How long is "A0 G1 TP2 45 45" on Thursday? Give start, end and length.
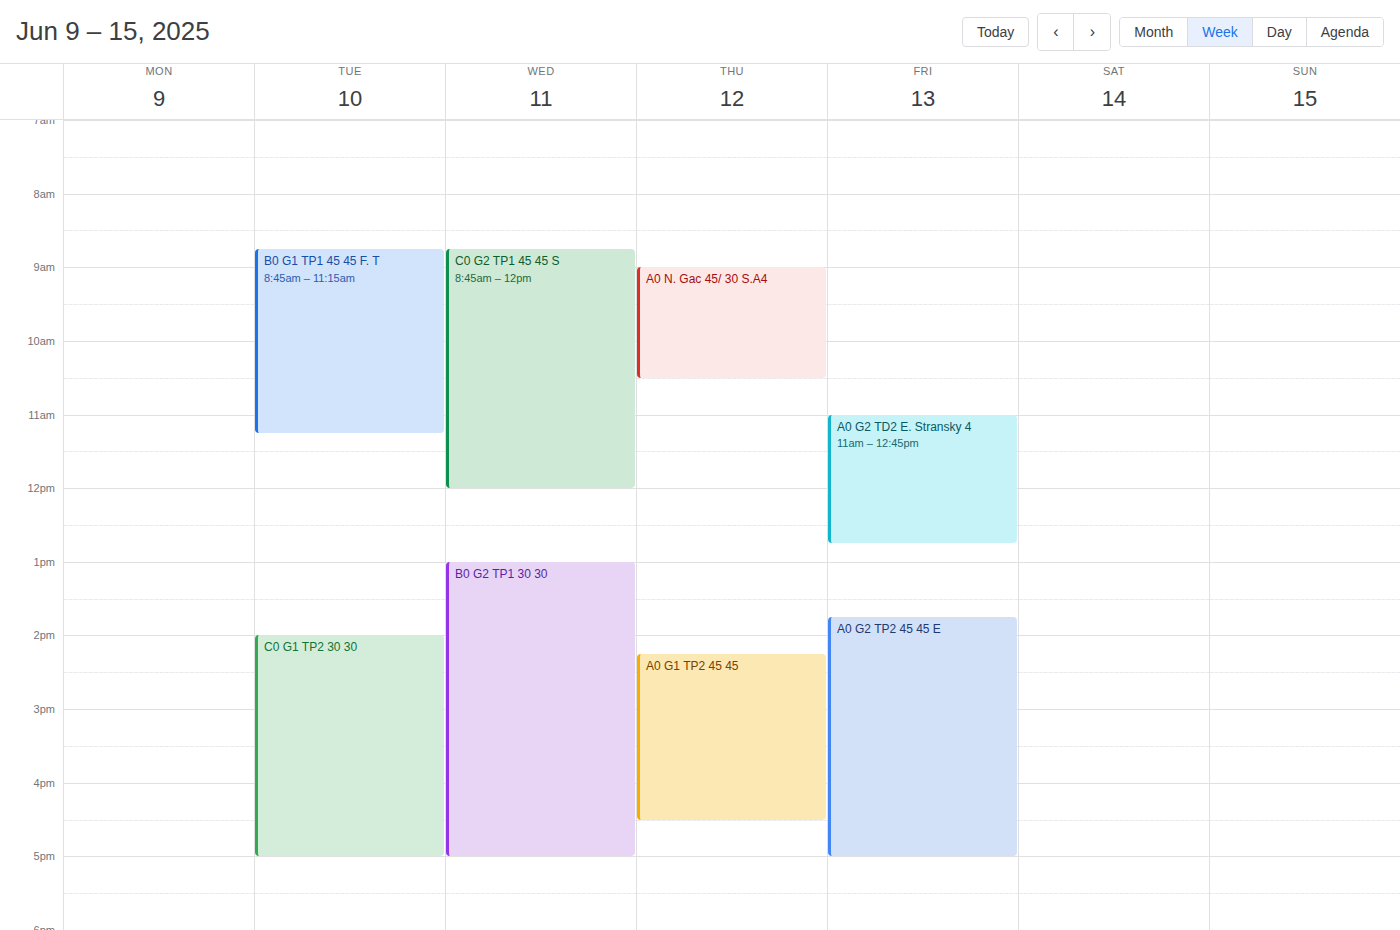
2:15 PM to 4:30 PM, 2 hours 15 minutes